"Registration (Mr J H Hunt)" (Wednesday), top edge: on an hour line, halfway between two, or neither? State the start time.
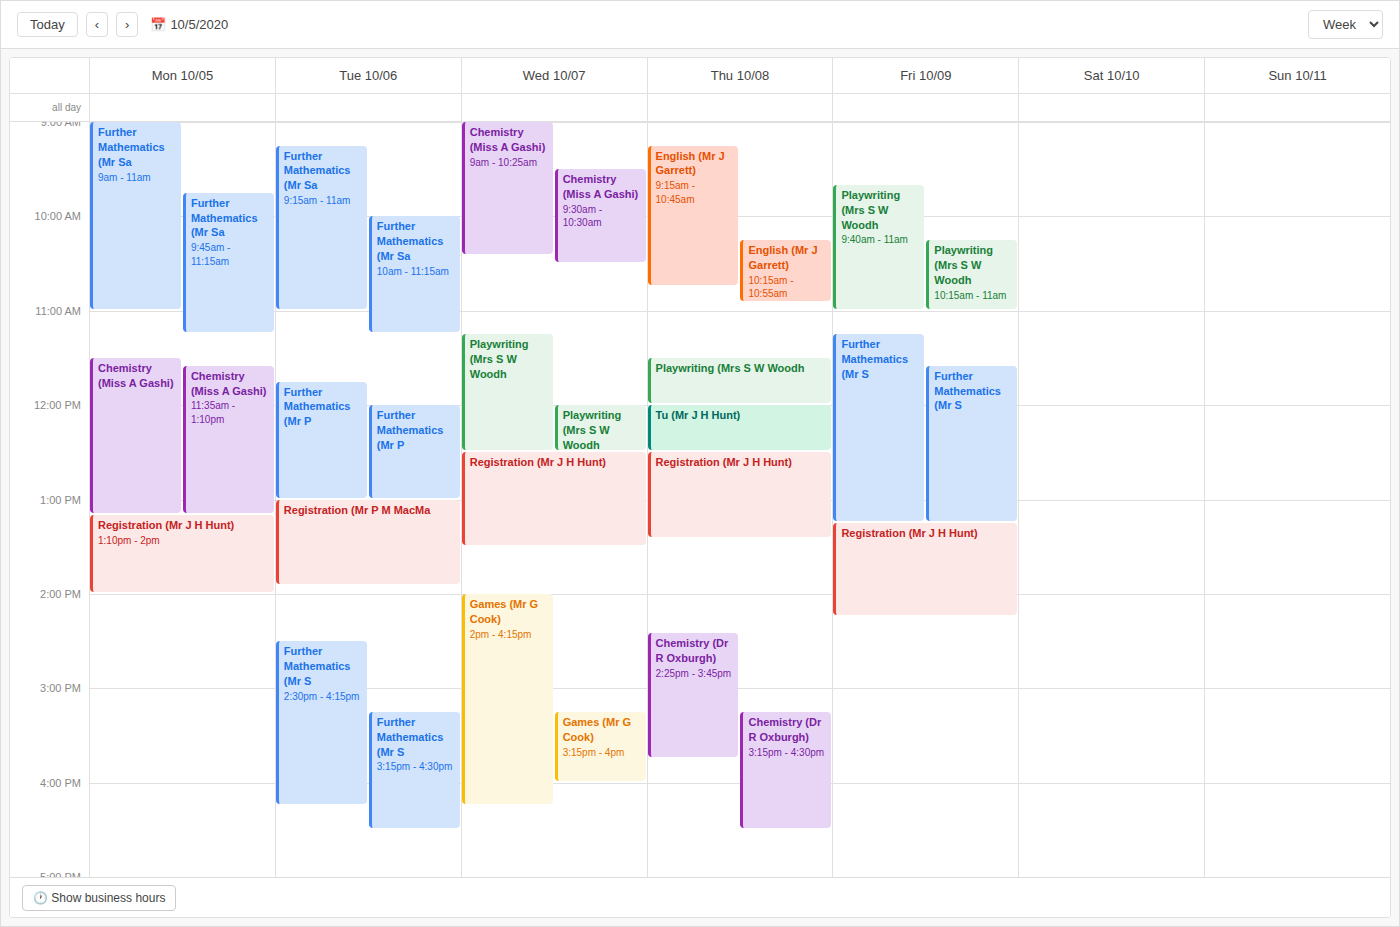
12:30 PM -- halfway between the 12 PM and 1 PM lines.